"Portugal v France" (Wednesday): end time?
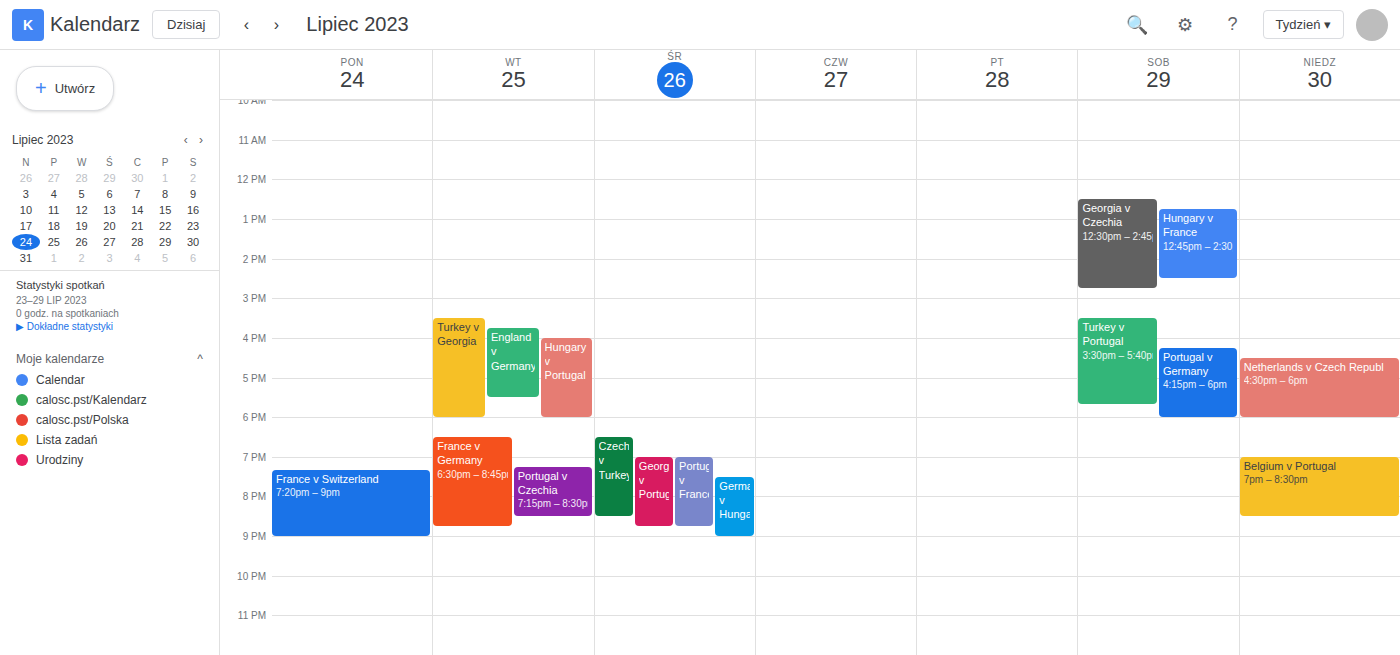
8:45 PM